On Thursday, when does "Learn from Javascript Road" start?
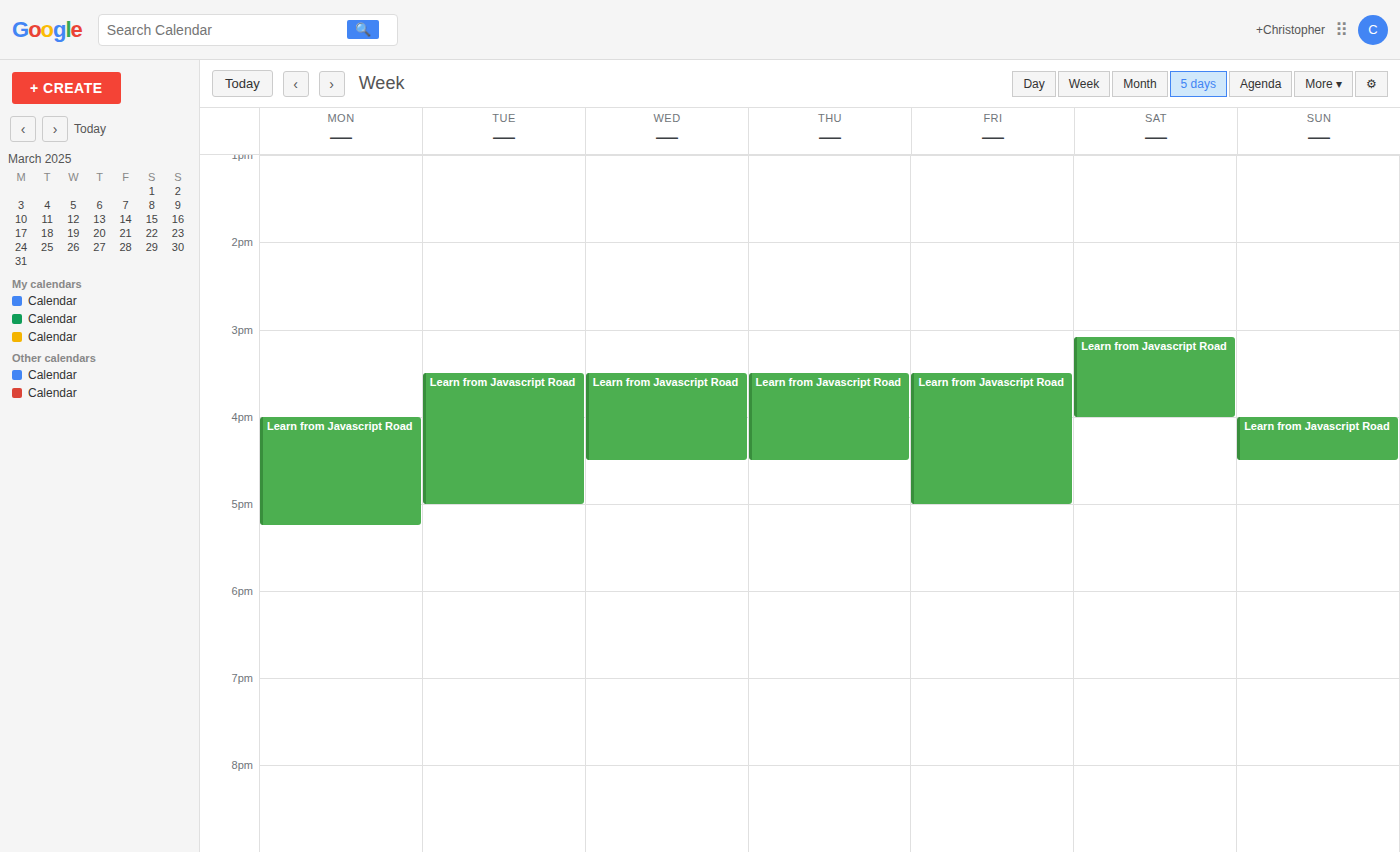
3:30 PM